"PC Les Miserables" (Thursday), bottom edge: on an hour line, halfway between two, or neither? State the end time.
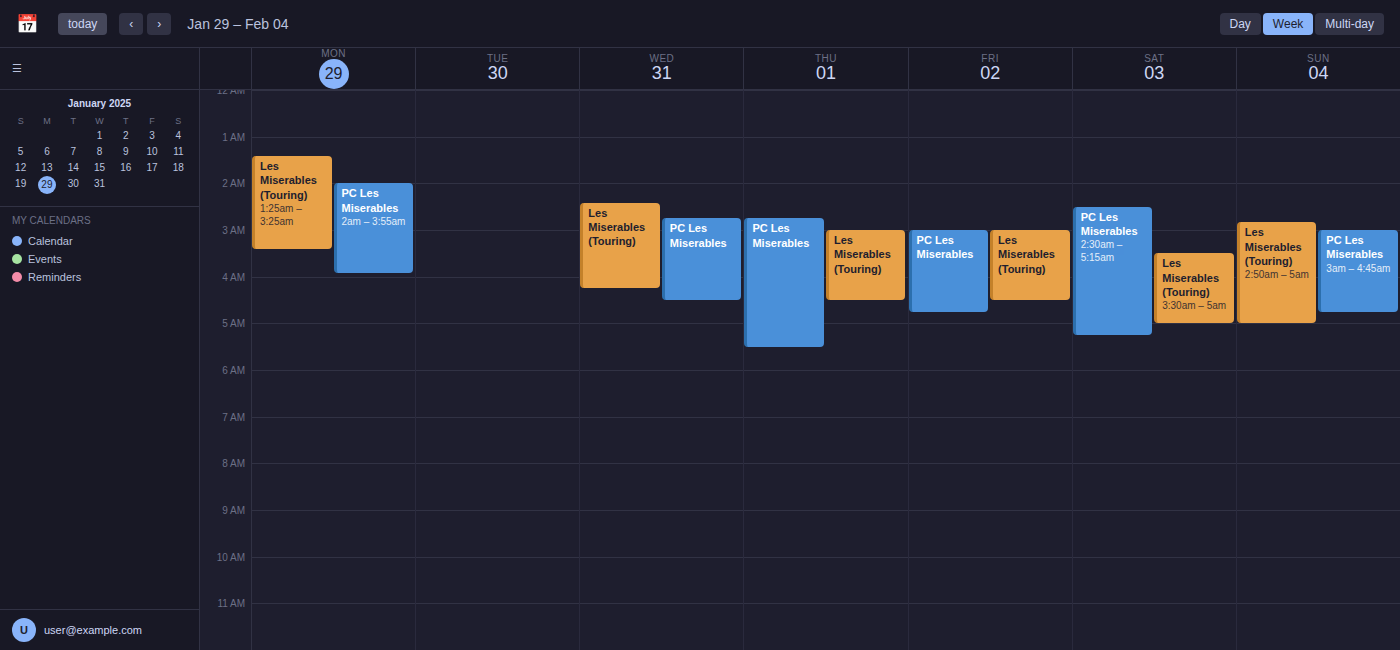
5:30 AM -- halfway between the 5 AM and 6 AM lines.